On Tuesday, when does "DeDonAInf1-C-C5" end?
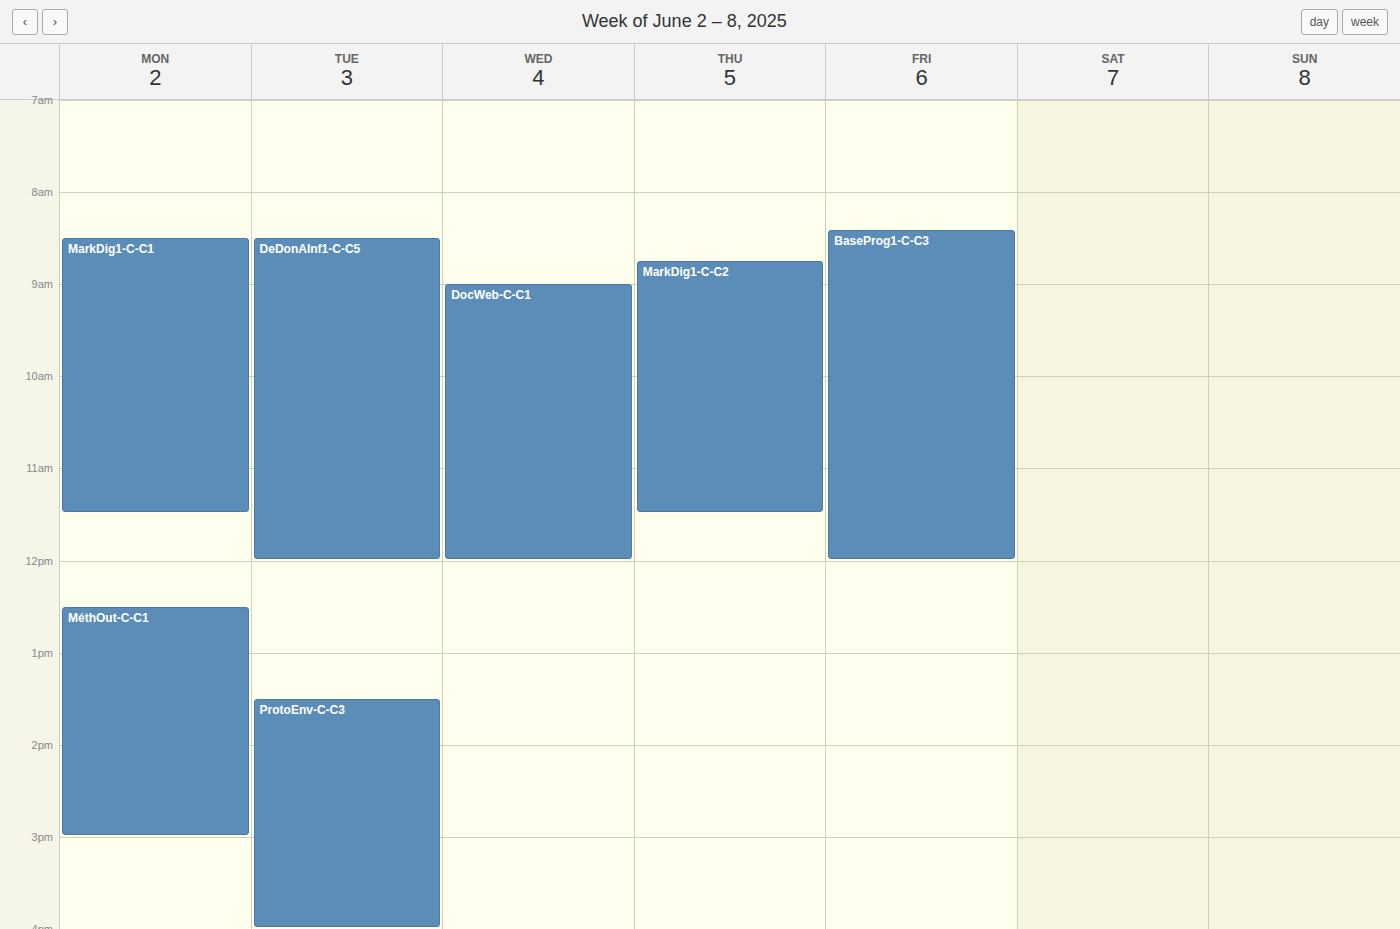
12:00 PM